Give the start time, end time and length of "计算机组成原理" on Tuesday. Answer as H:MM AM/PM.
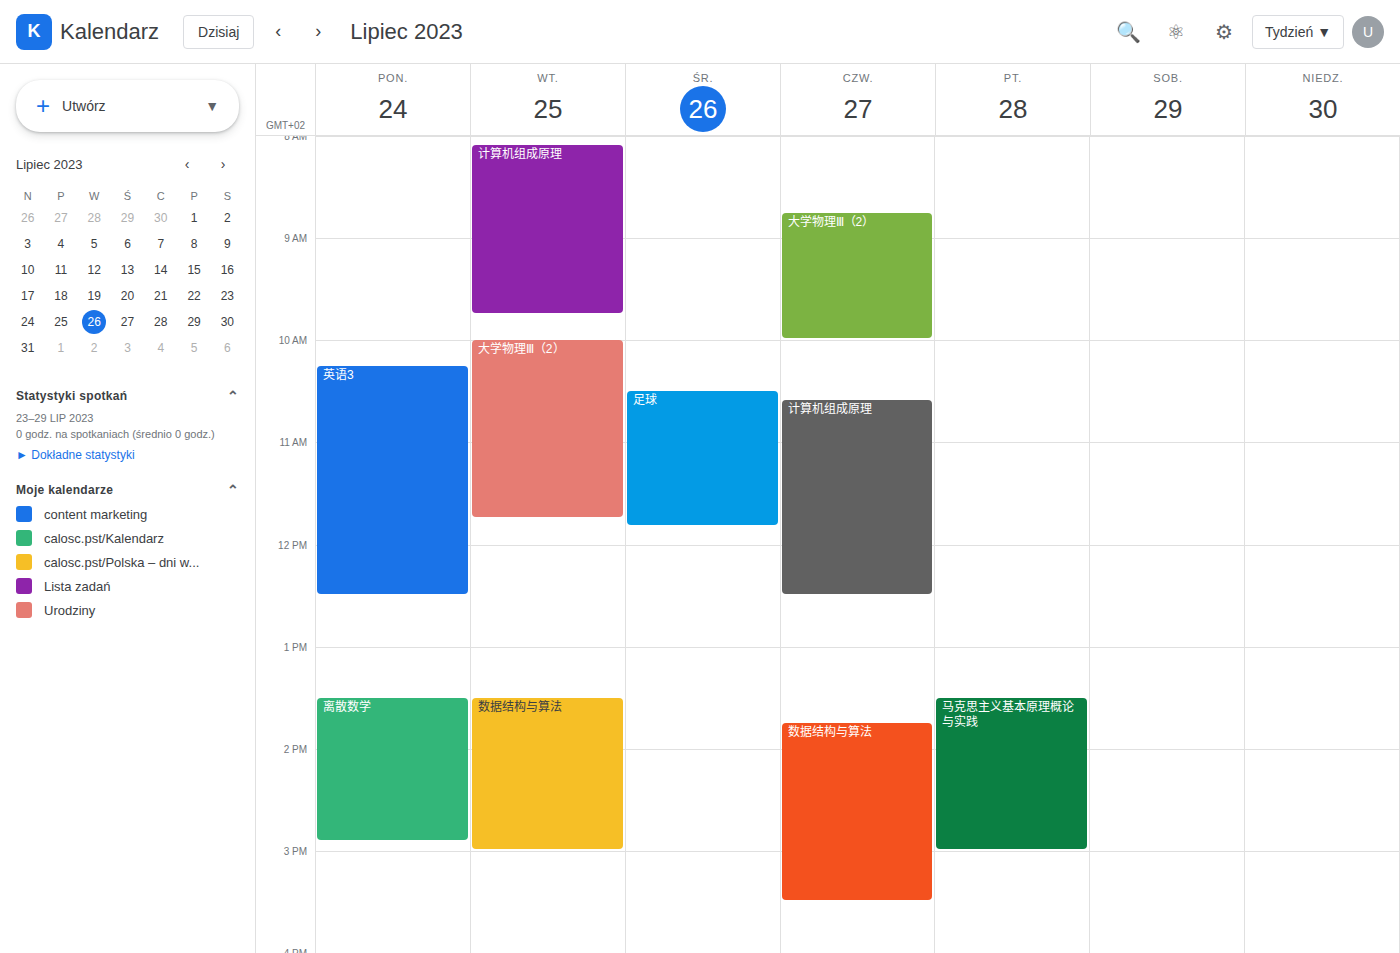
8:05 AM to 9:45 AM, 1 hour 40 minutes